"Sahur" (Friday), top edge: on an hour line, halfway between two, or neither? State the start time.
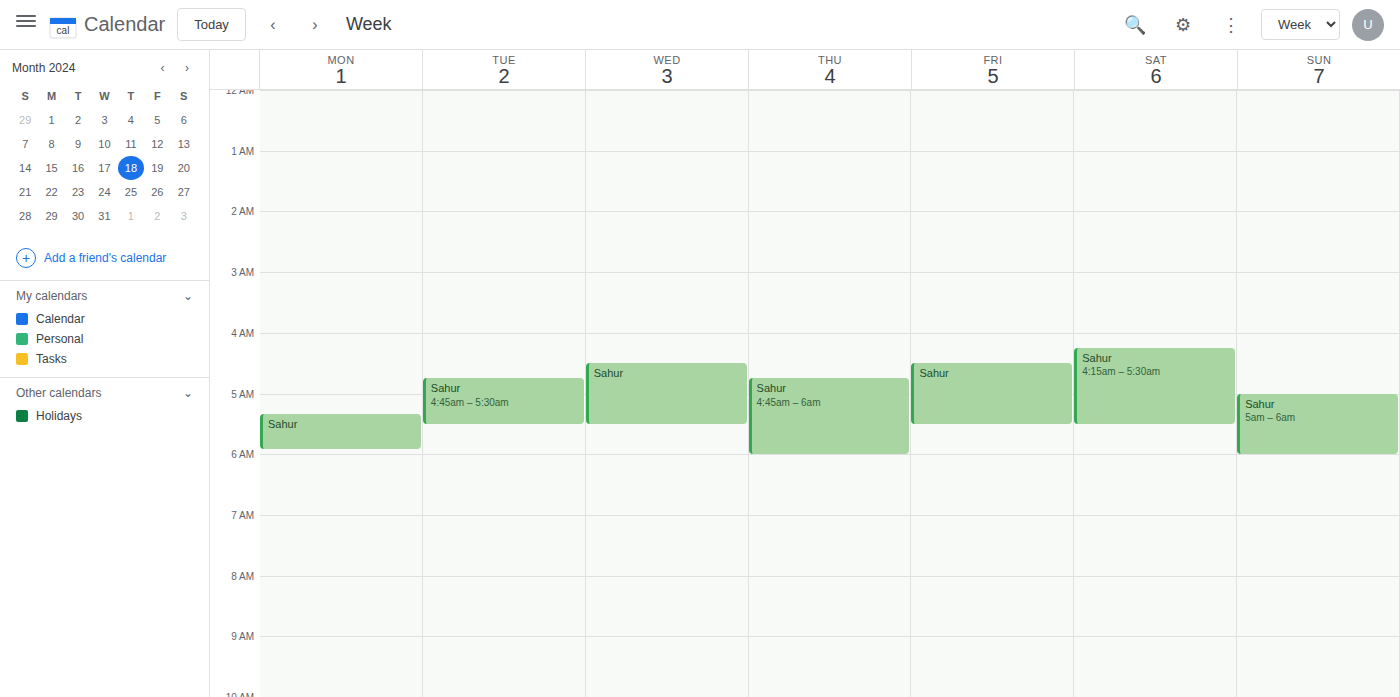
4:30 AM -- halfway between the 4 AM and 5 AM lines.